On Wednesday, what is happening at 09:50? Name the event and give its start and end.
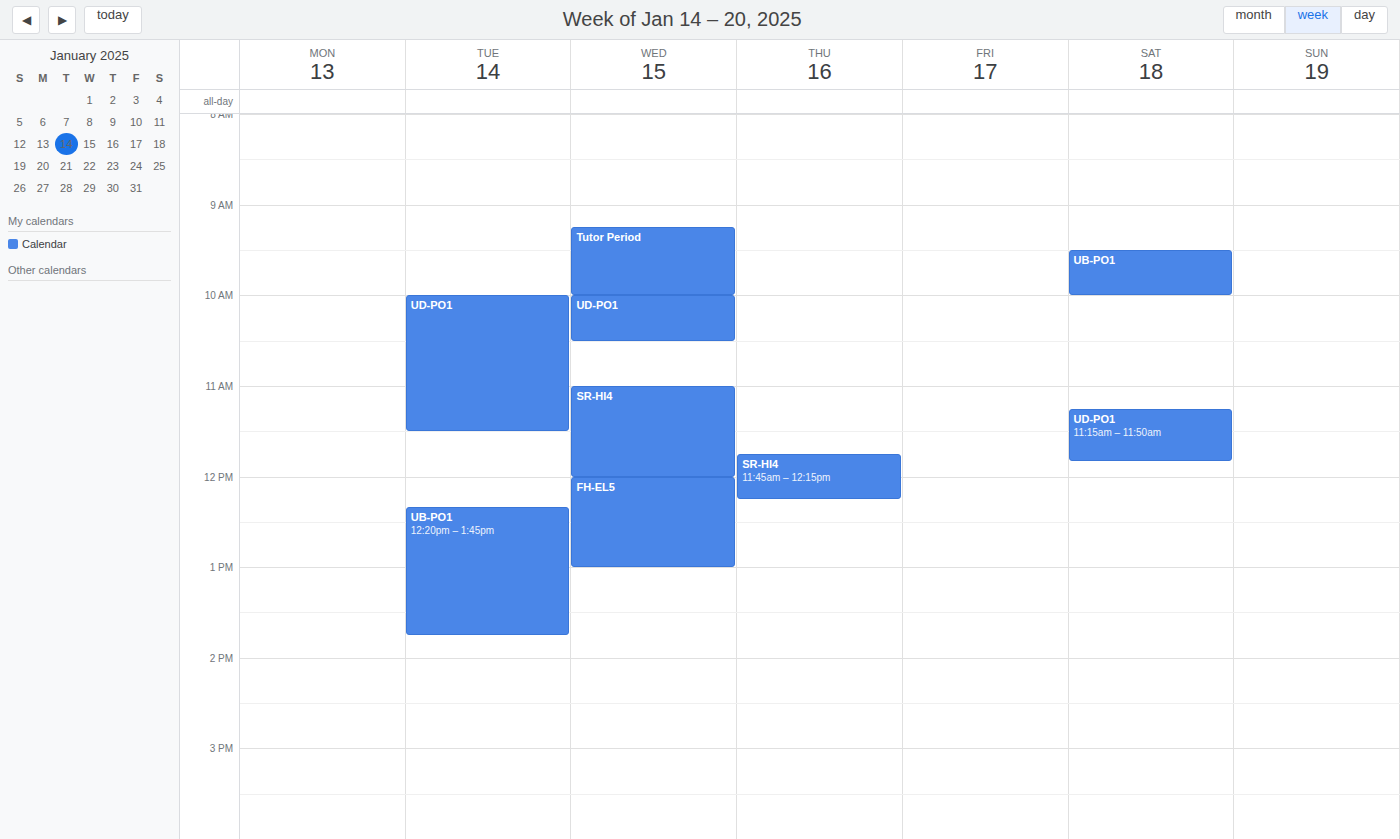
"Tutor Period", 09:15 to 10:00